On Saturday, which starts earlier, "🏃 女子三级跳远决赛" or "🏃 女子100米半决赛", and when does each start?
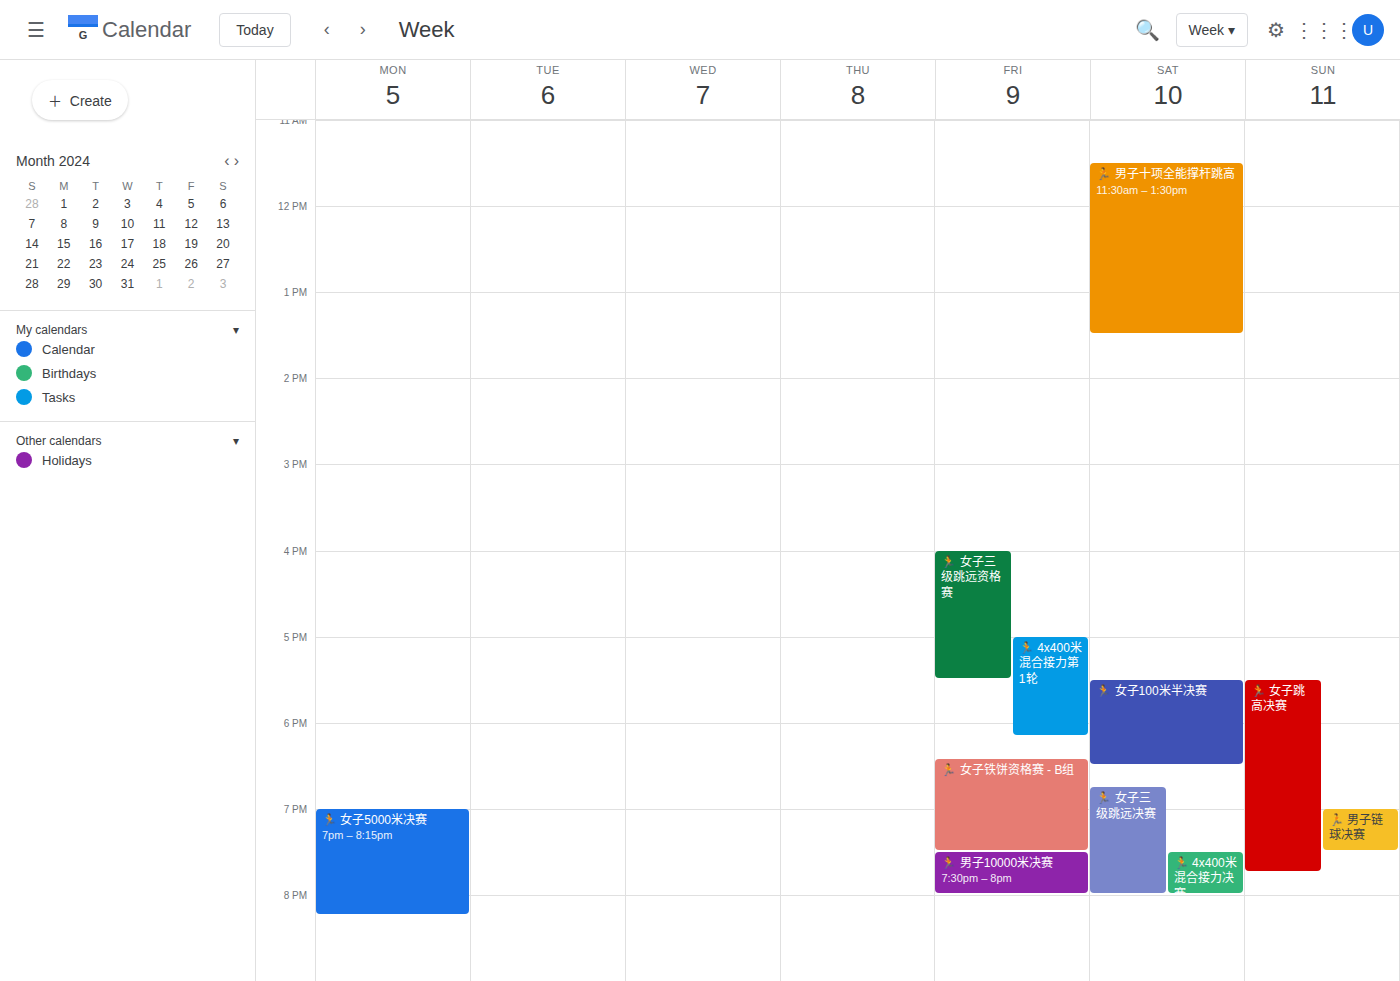
"🏃 女子100米半决赛" 5:30 PM; "🏃 女子三级跳远决赛" 6:45 PM.